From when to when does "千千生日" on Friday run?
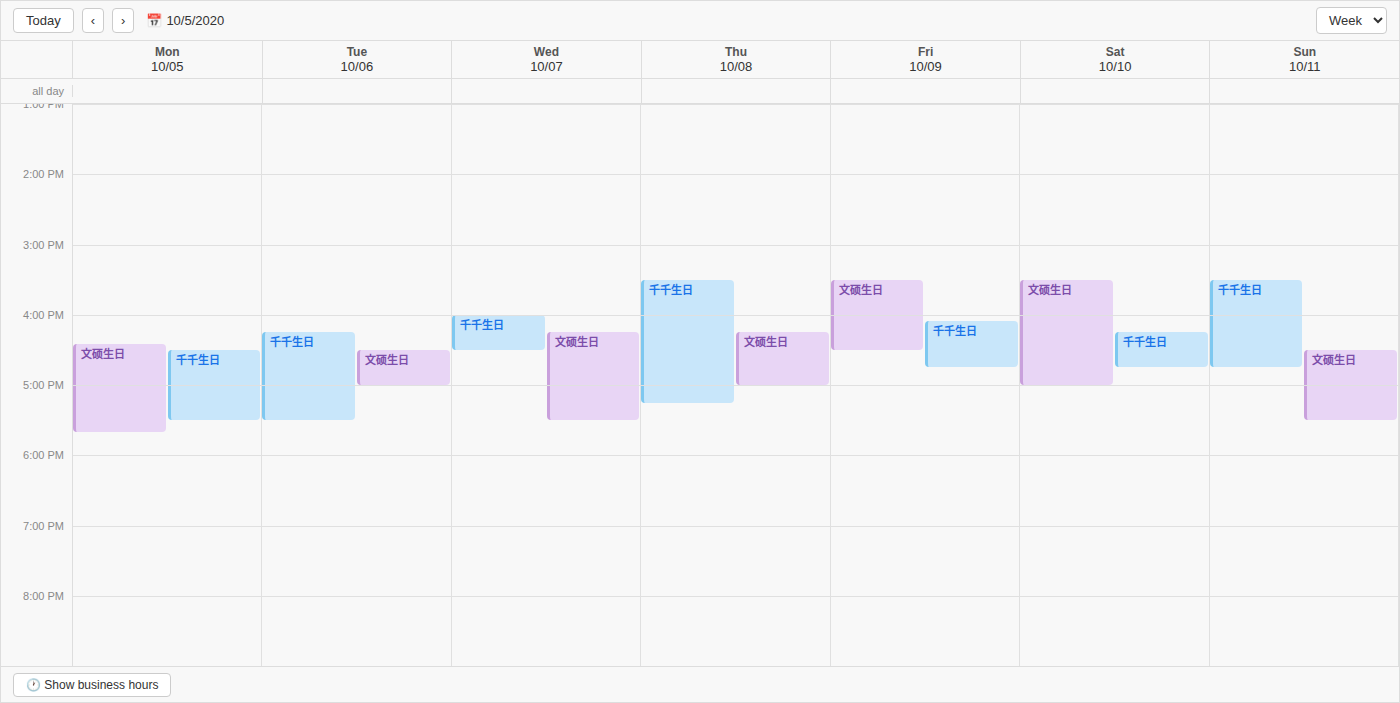
4:05 PM to 4:45 PM